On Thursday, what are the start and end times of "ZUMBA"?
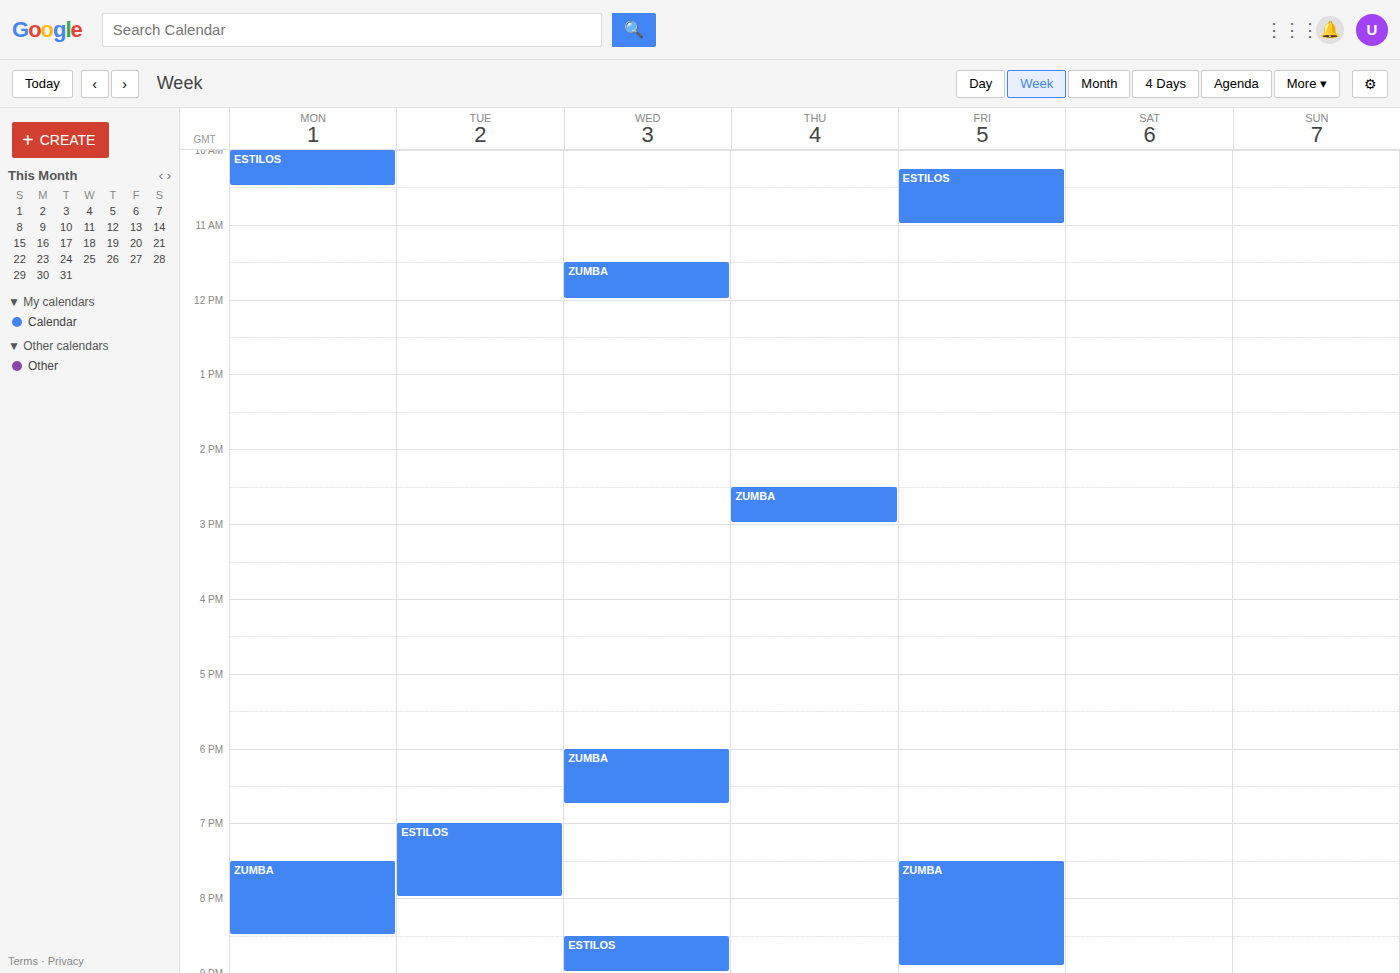
2:30 PM to 3:00 PM